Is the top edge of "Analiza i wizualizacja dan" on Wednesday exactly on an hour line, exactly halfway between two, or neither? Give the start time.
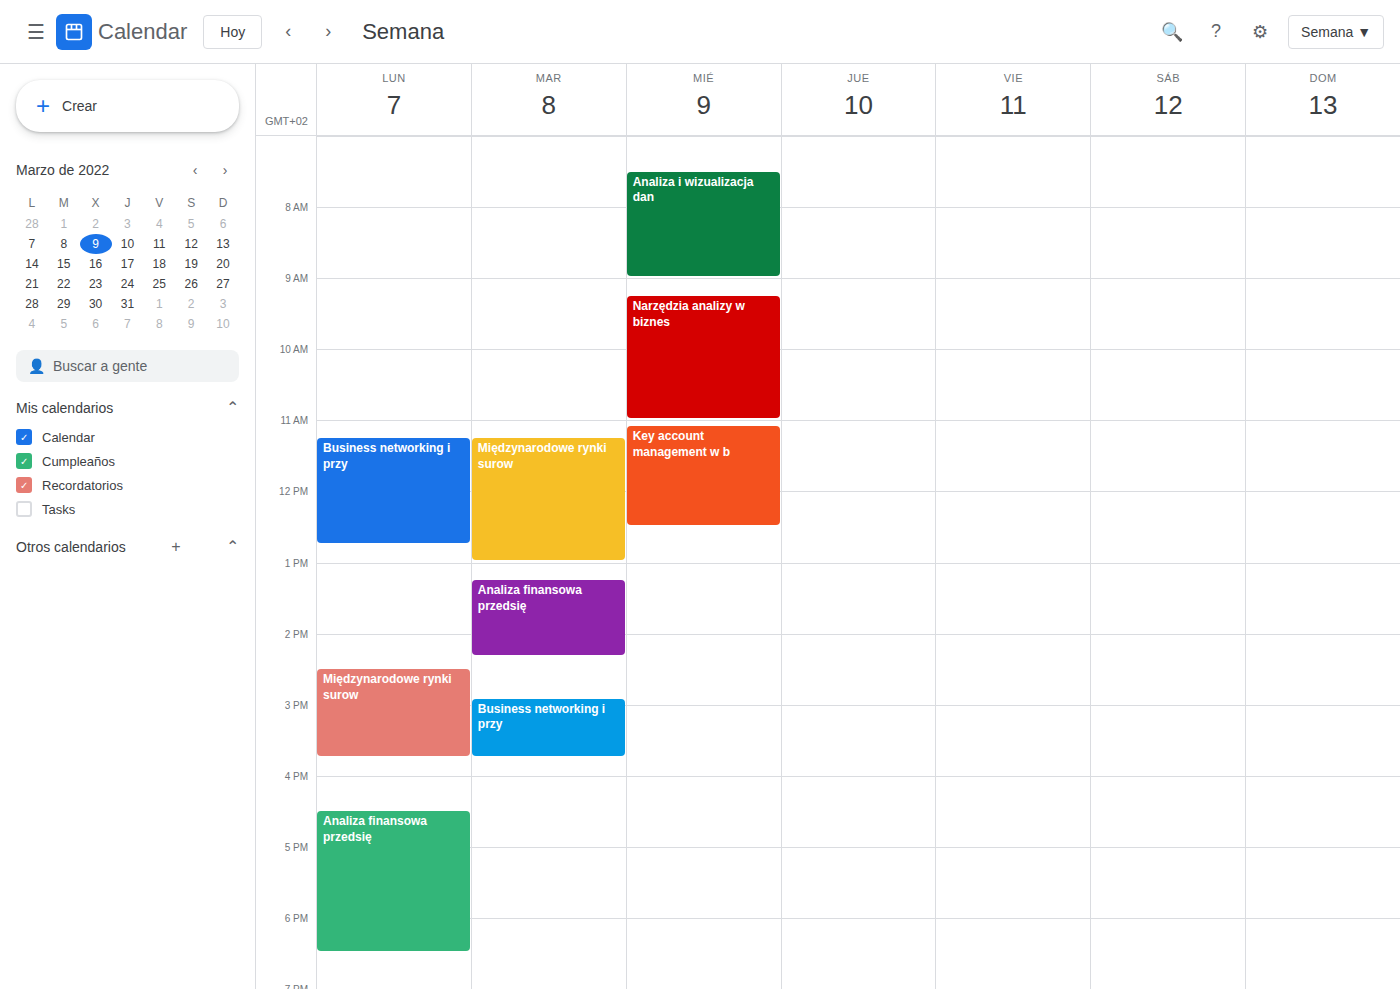
7:30 AM -- halfway between the 7 AM and 8 AM lines.